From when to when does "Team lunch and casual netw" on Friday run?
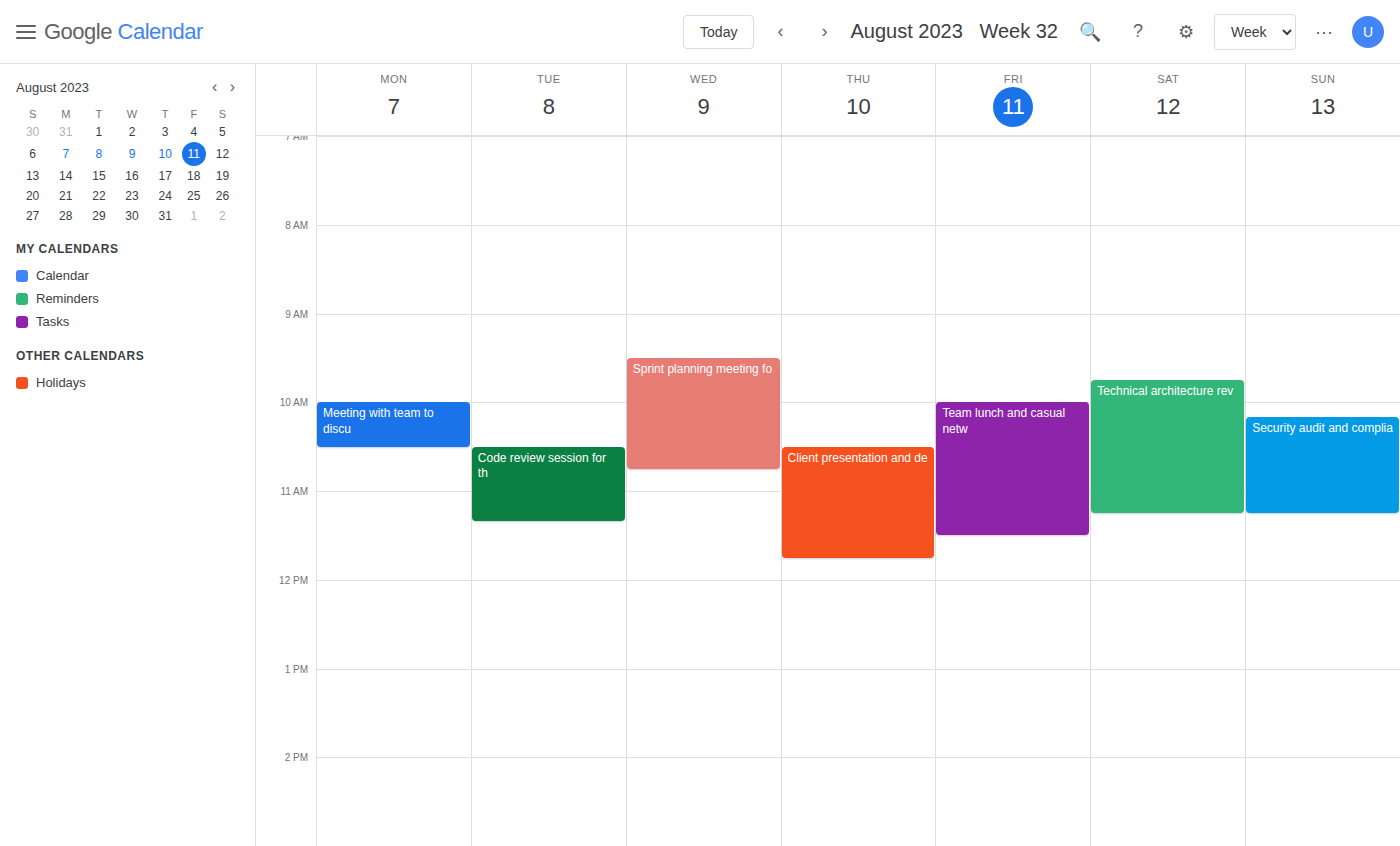
10:00 AM to 11:30 AM